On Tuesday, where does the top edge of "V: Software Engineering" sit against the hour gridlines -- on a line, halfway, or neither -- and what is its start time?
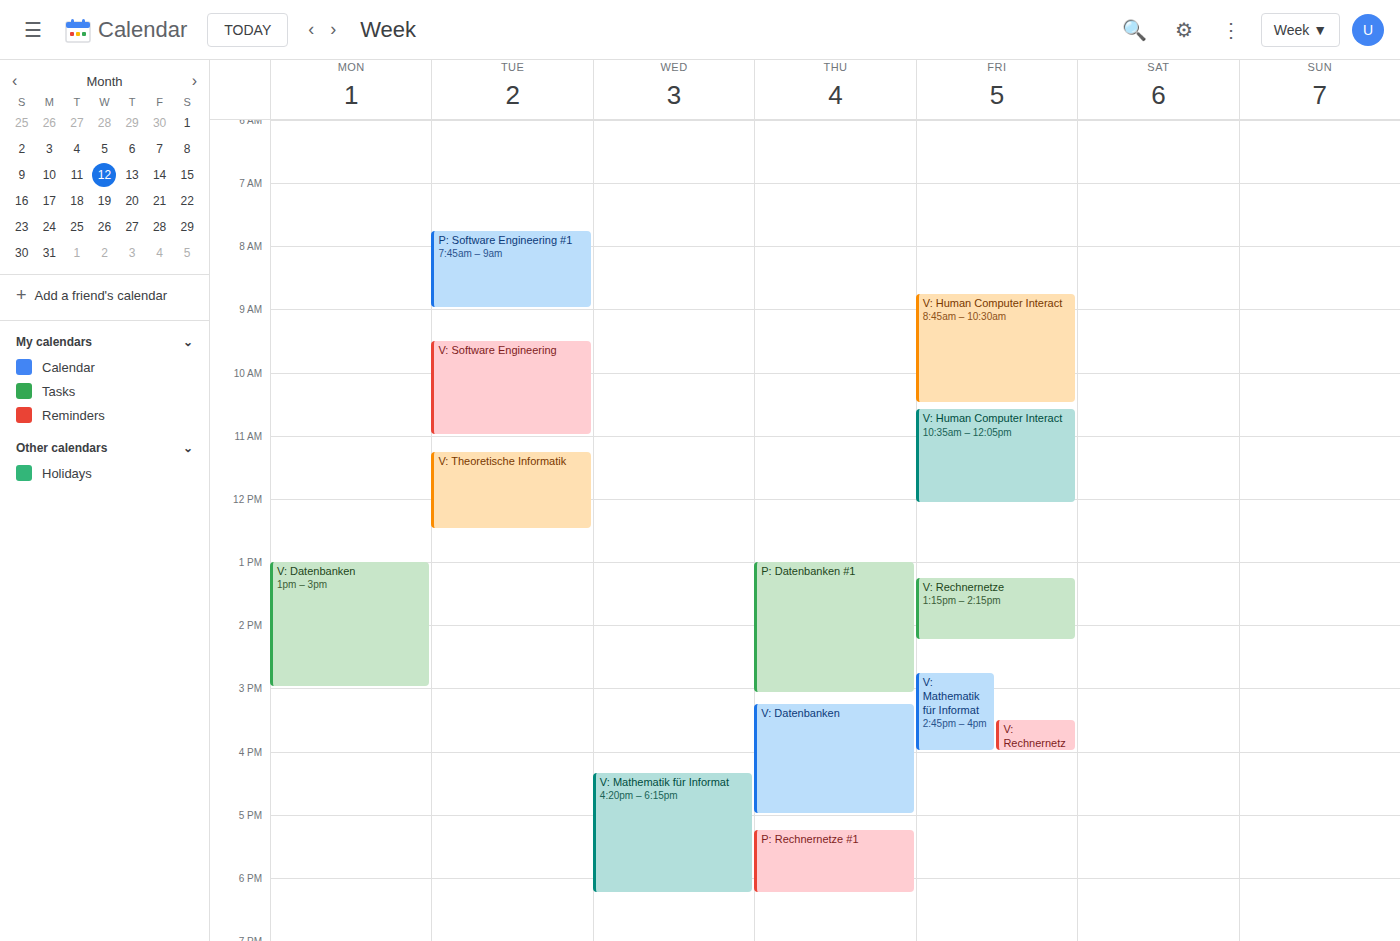
9:30 AM -- halfway between the 9 AM and 10 AM lines.